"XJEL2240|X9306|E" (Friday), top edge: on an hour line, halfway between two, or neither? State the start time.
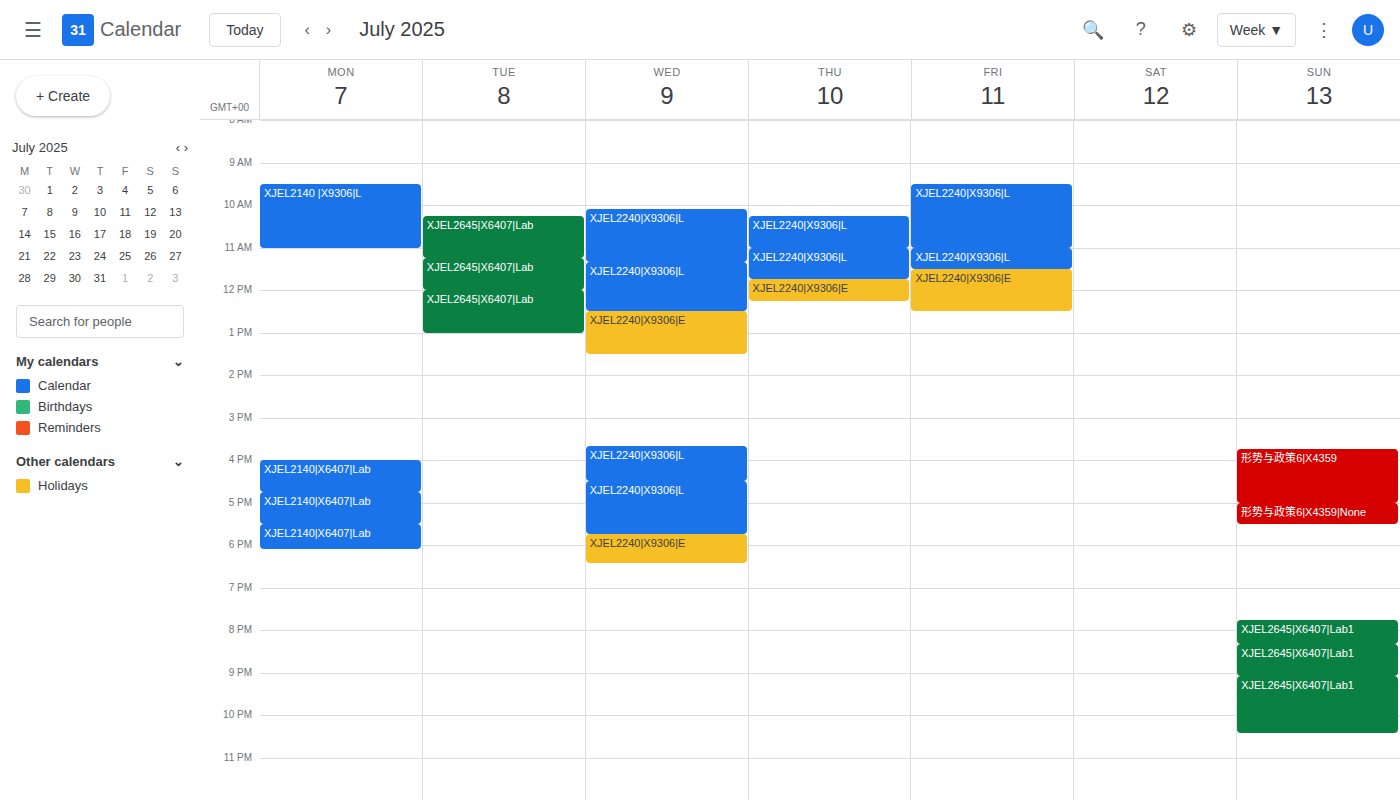
11:30 AM -- halfway between the 11 AM and 12 PM lines.